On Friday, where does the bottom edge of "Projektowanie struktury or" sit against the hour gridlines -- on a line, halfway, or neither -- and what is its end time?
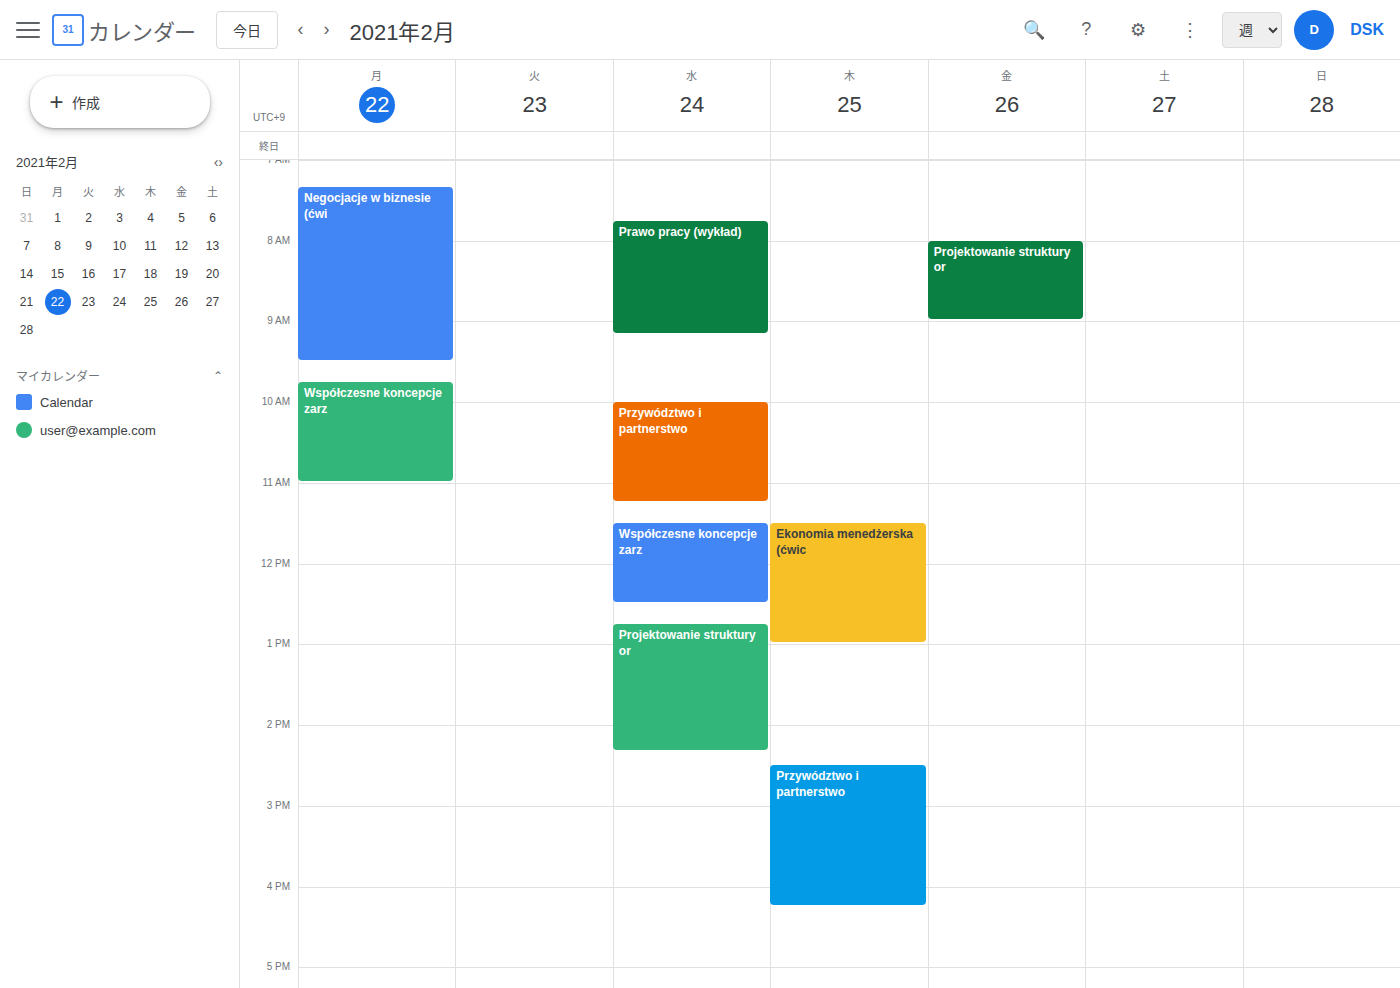
9:00 AM -- exactly on the 9 AM line.